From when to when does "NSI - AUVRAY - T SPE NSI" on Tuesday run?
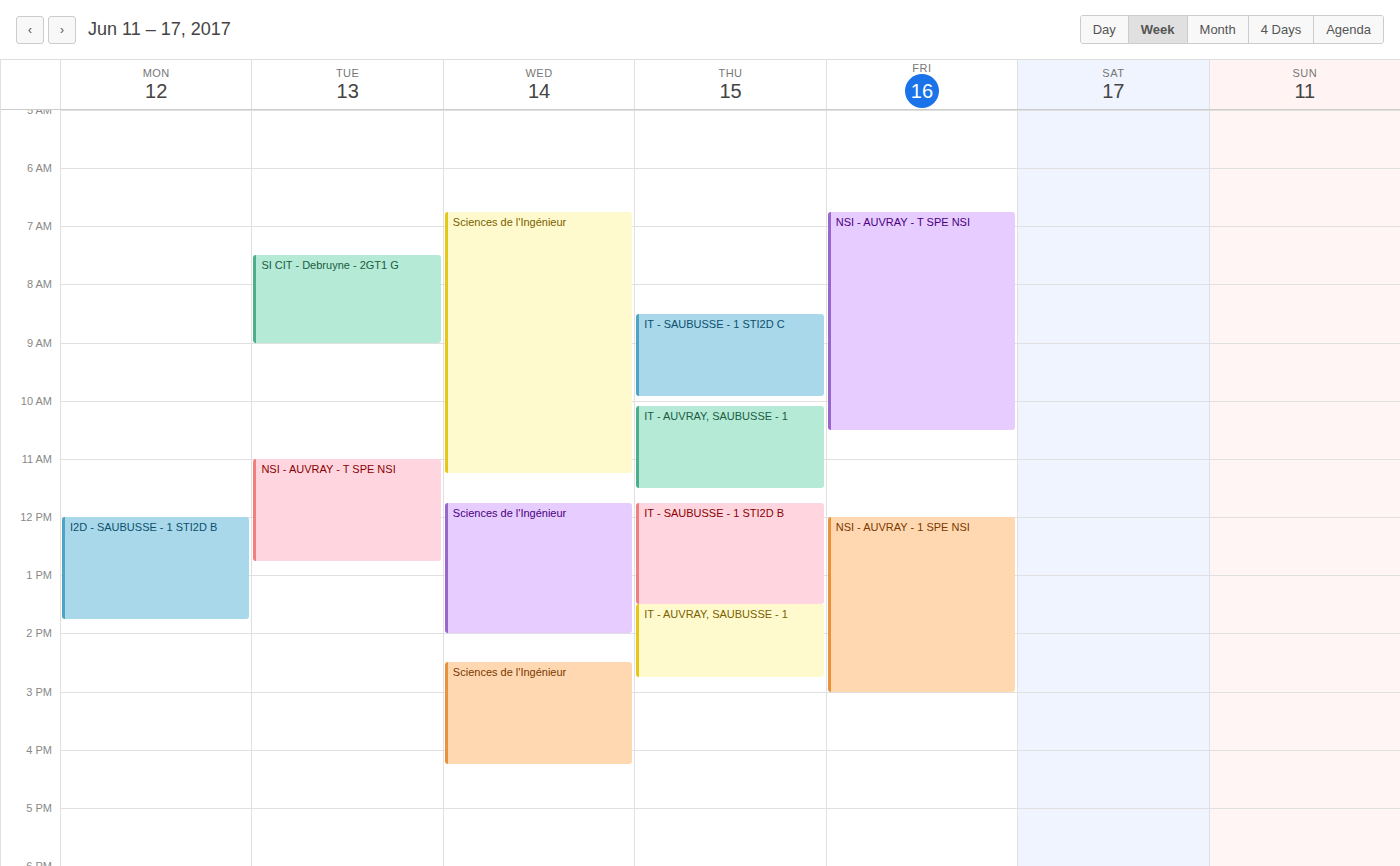
11:00 AM to 12:45 PM